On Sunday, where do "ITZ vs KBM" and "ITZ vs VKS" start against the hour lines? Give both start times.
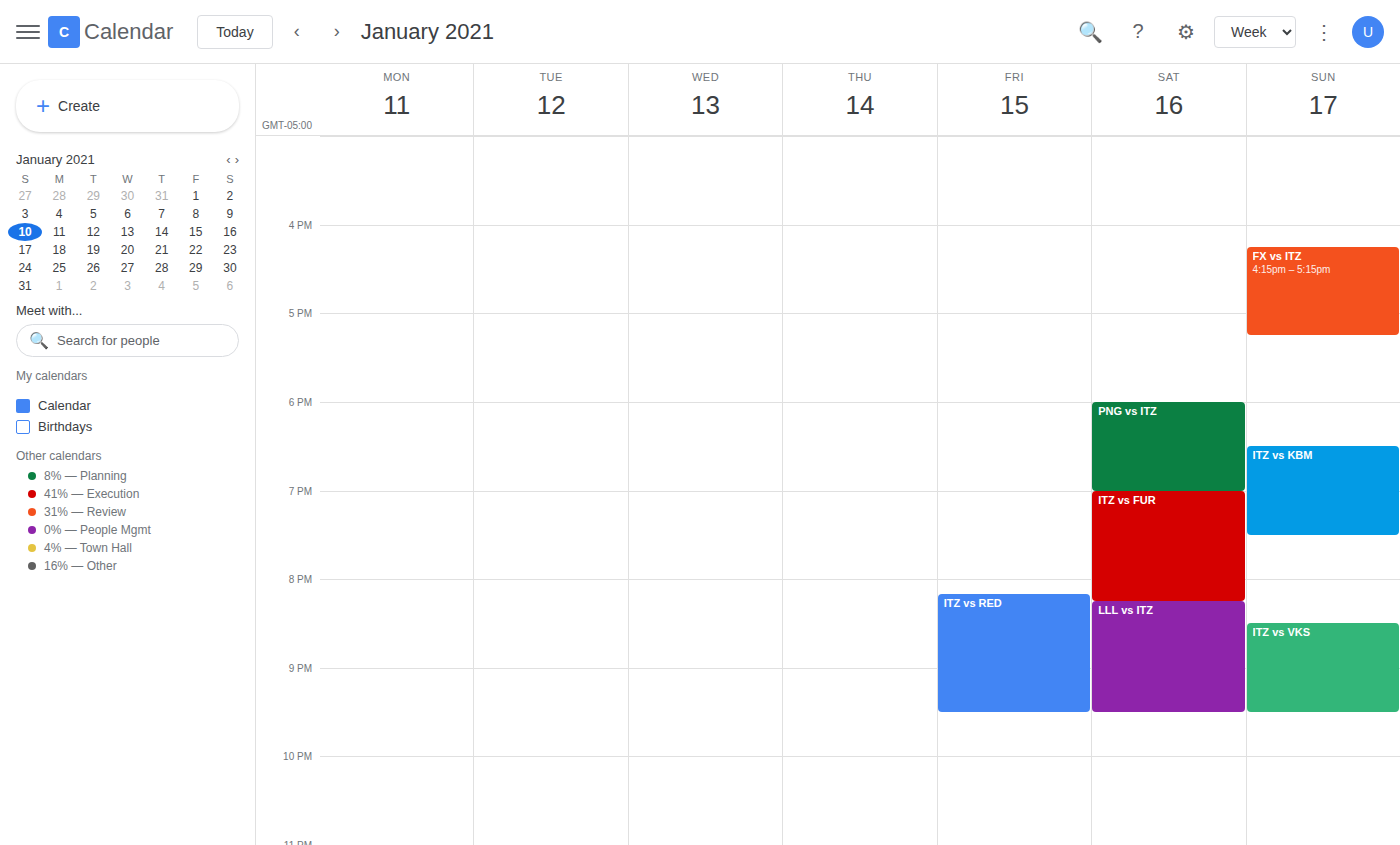
"ITZ vs KBM": 6:30 PM, halfway between the 6 PM and 7 PM lines. "ITZ vs VKS": 8:30 PM, halfway between the 8 PM and 9 PM lines.